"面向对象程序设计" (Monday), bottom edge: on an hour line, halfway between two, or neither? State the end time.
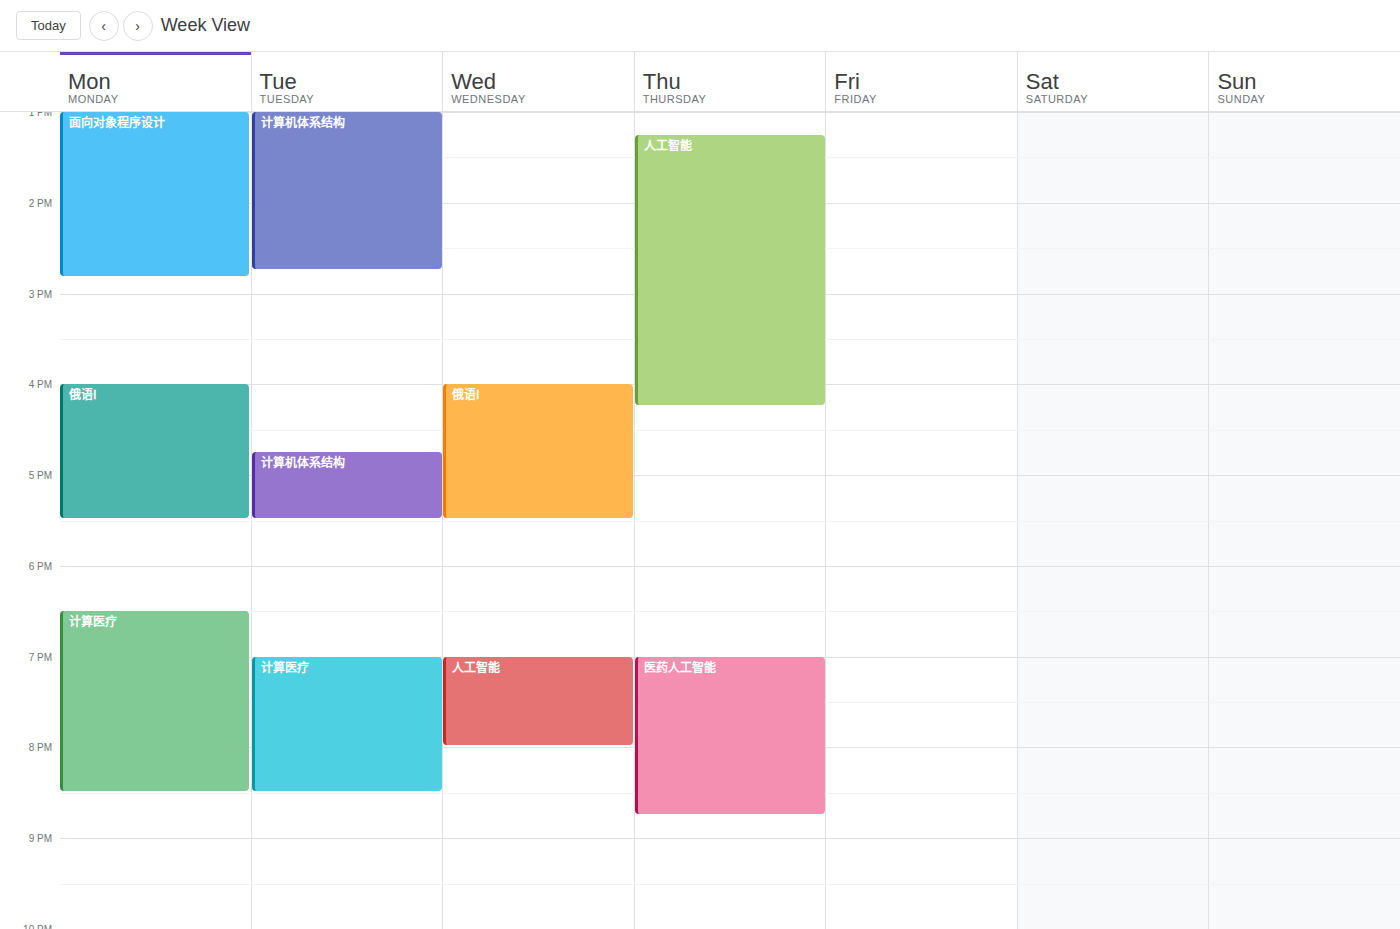
2:50 PM -- neither: 50 minutes below the 2 PM line and 10 minutes above the 3 PM line.